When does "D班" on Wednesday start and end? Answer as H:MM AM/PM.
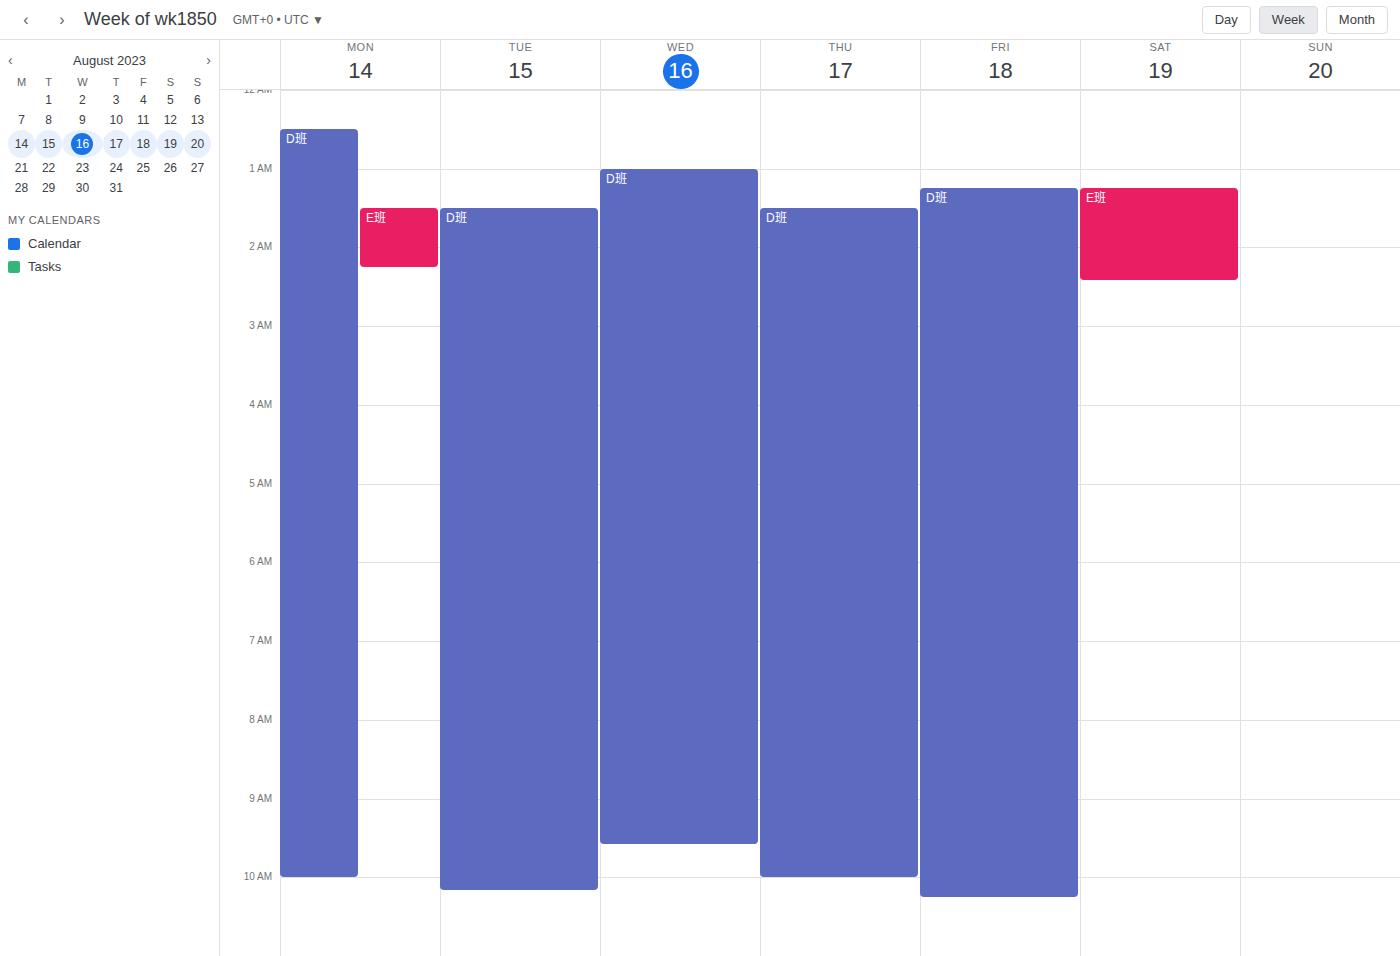
1:00 AM to 9:35 AM